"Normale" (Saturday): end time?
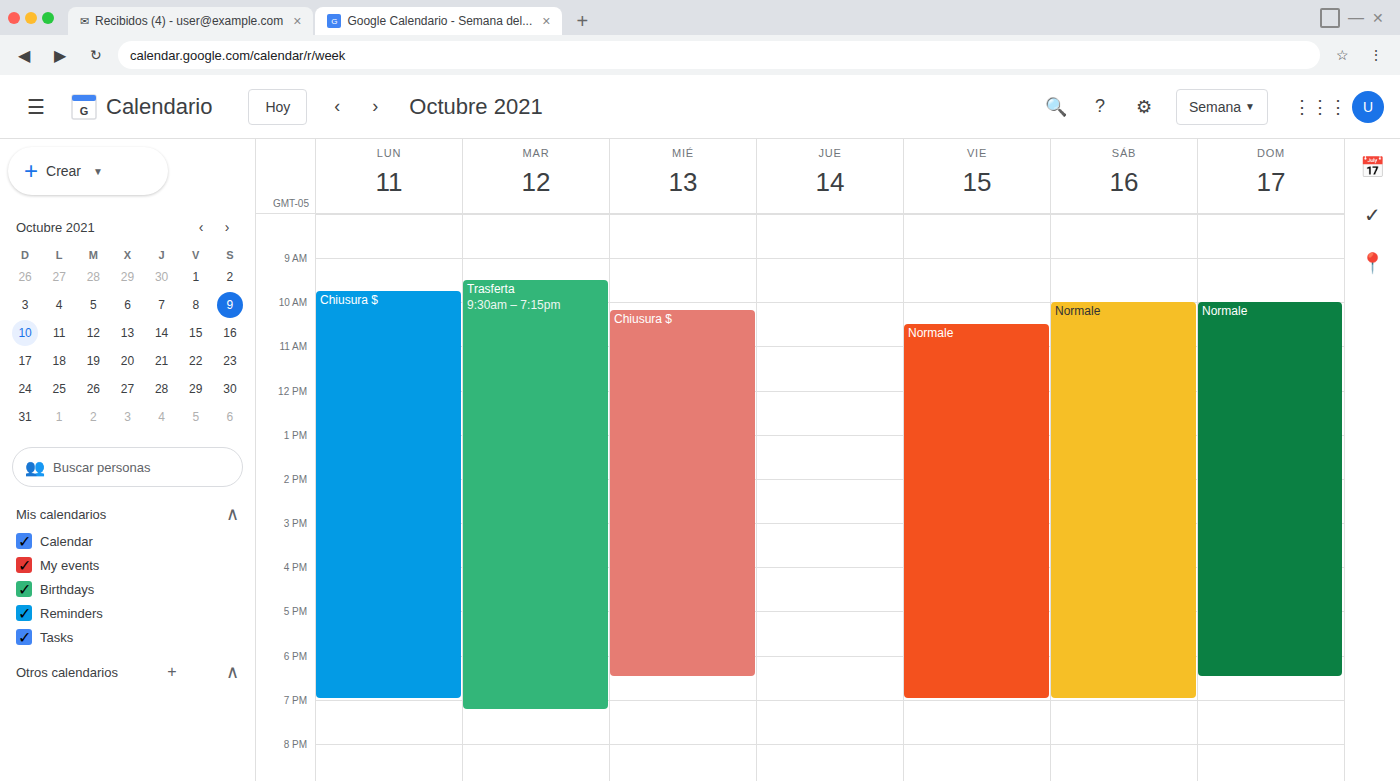
7:00 PM